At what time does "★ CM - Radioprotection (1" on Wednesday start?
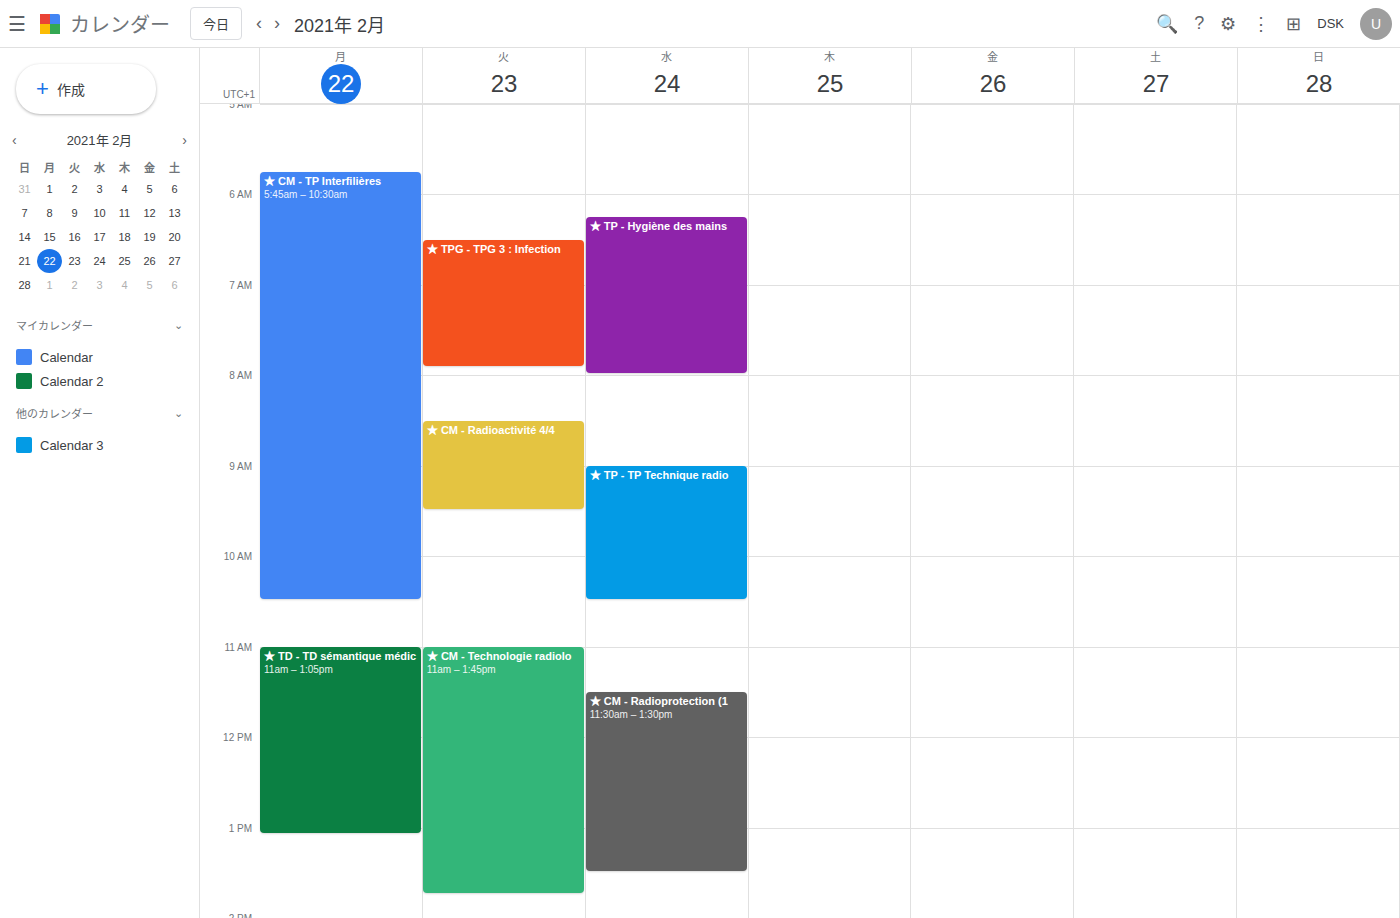
11:30 AM